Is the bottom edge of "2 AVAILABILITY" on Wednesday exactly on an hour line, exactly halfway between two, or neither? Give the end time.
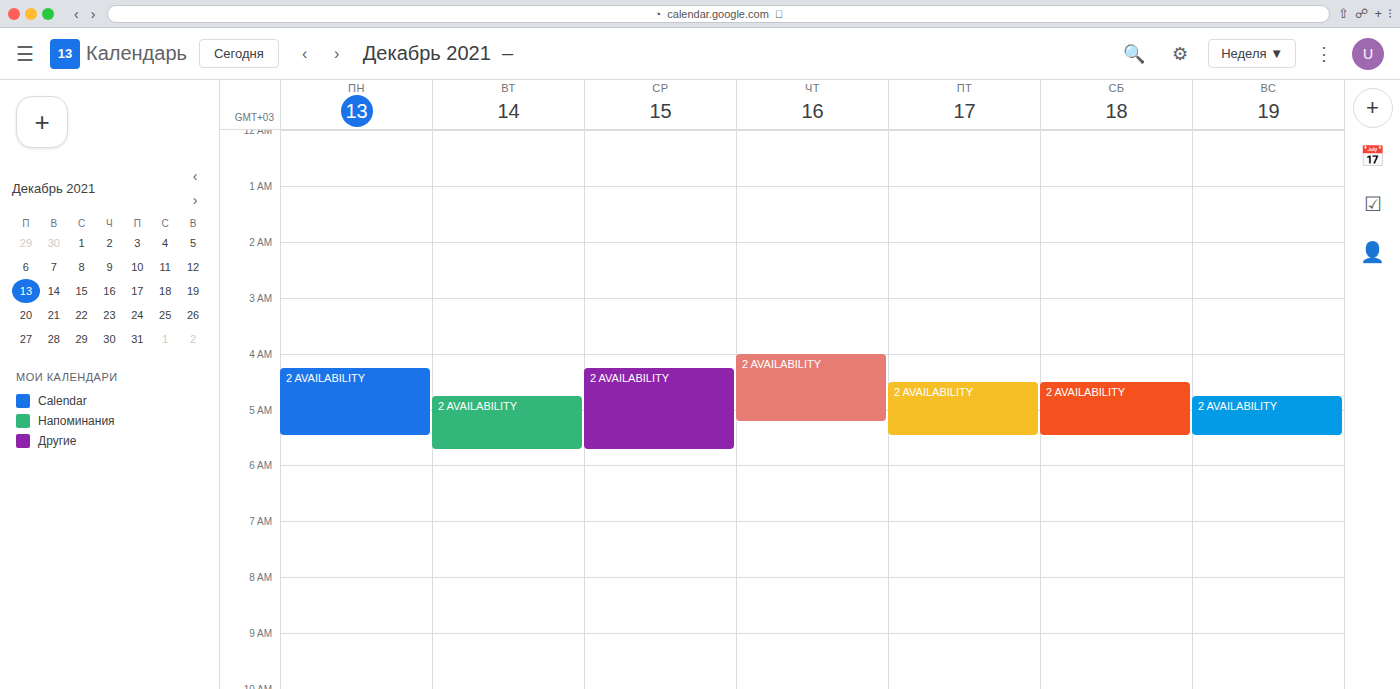
05:45 -- neither: three quarters of the way from the 05:00 line to the 06:00 line.